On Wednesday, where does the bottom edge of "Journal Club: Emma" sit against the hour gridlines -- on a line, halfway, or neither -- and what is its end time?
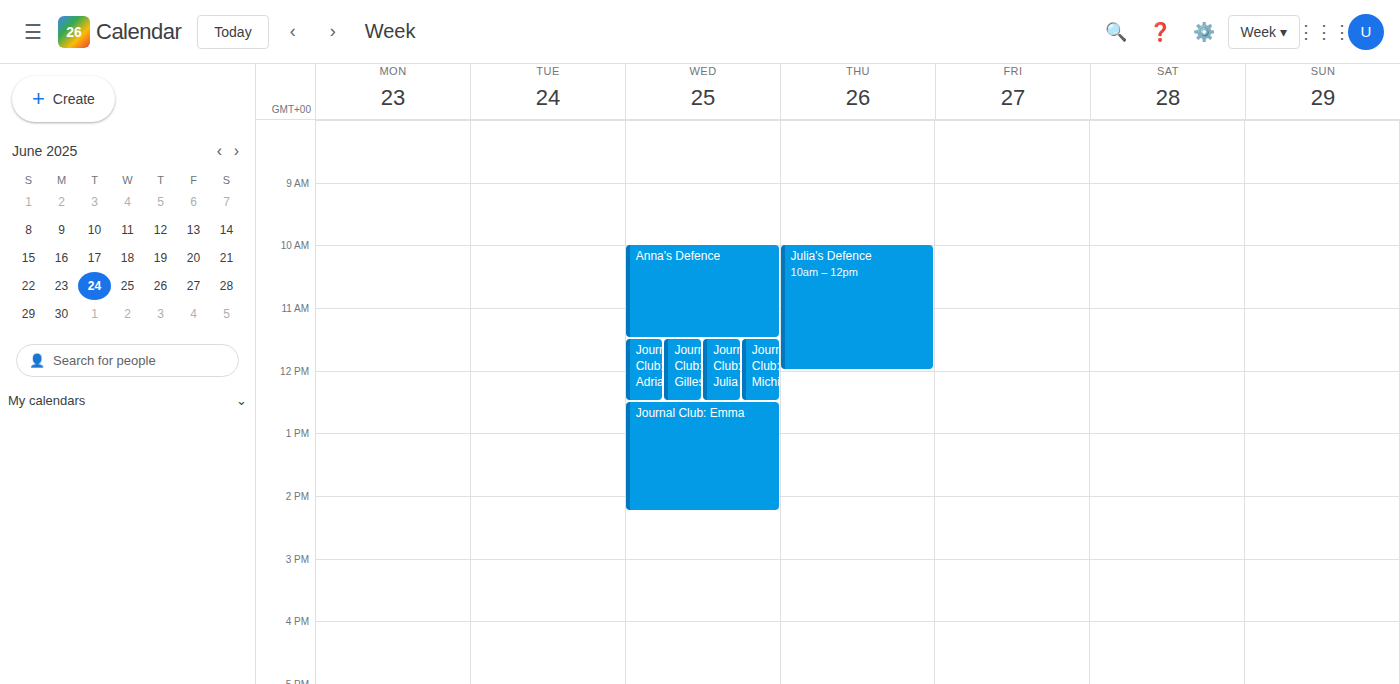
2:15 PM -- neither: a quarter of the way from the 2 PM line to the 3 PM line.